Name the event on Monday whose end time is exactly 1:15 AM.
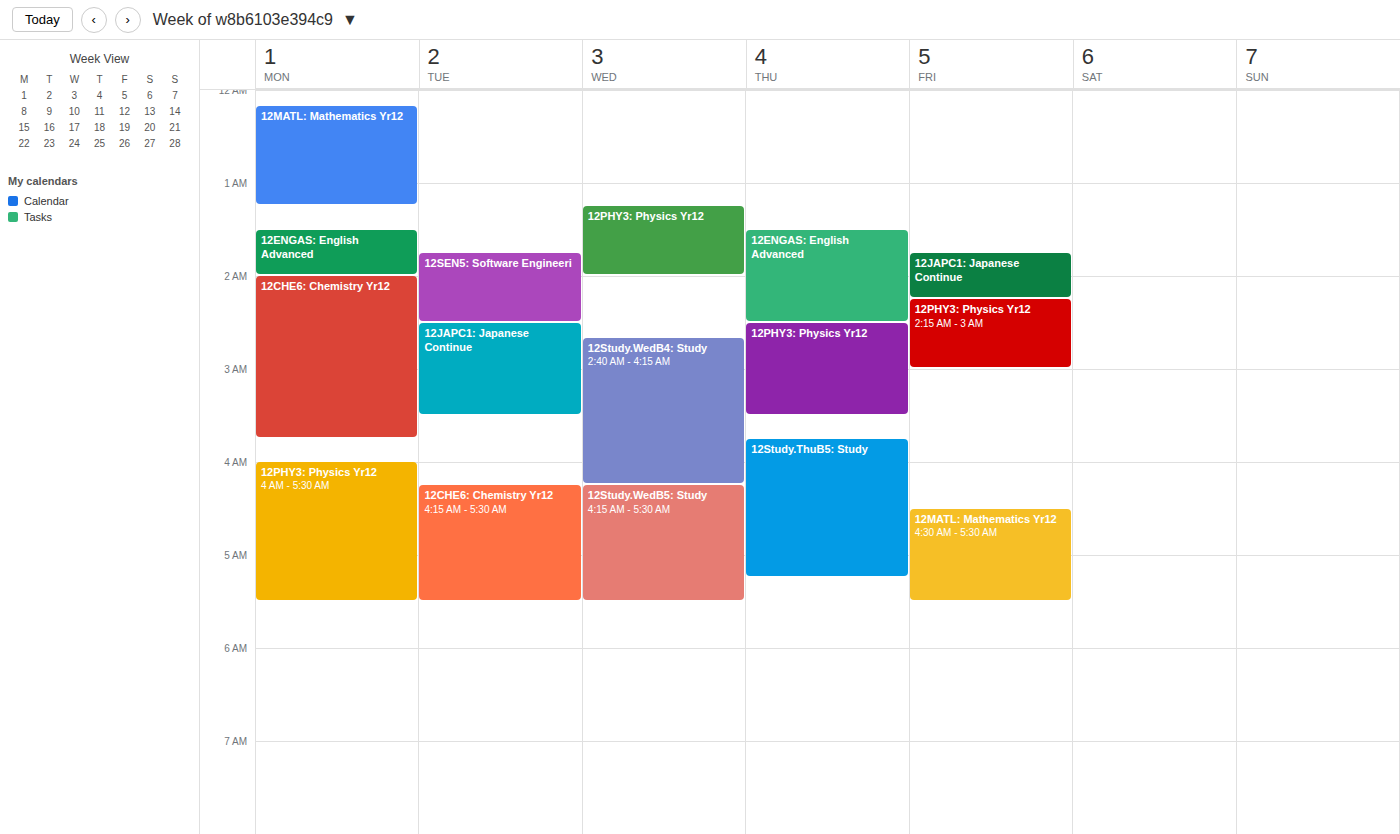
"12MATL: Mathematics Yr12"